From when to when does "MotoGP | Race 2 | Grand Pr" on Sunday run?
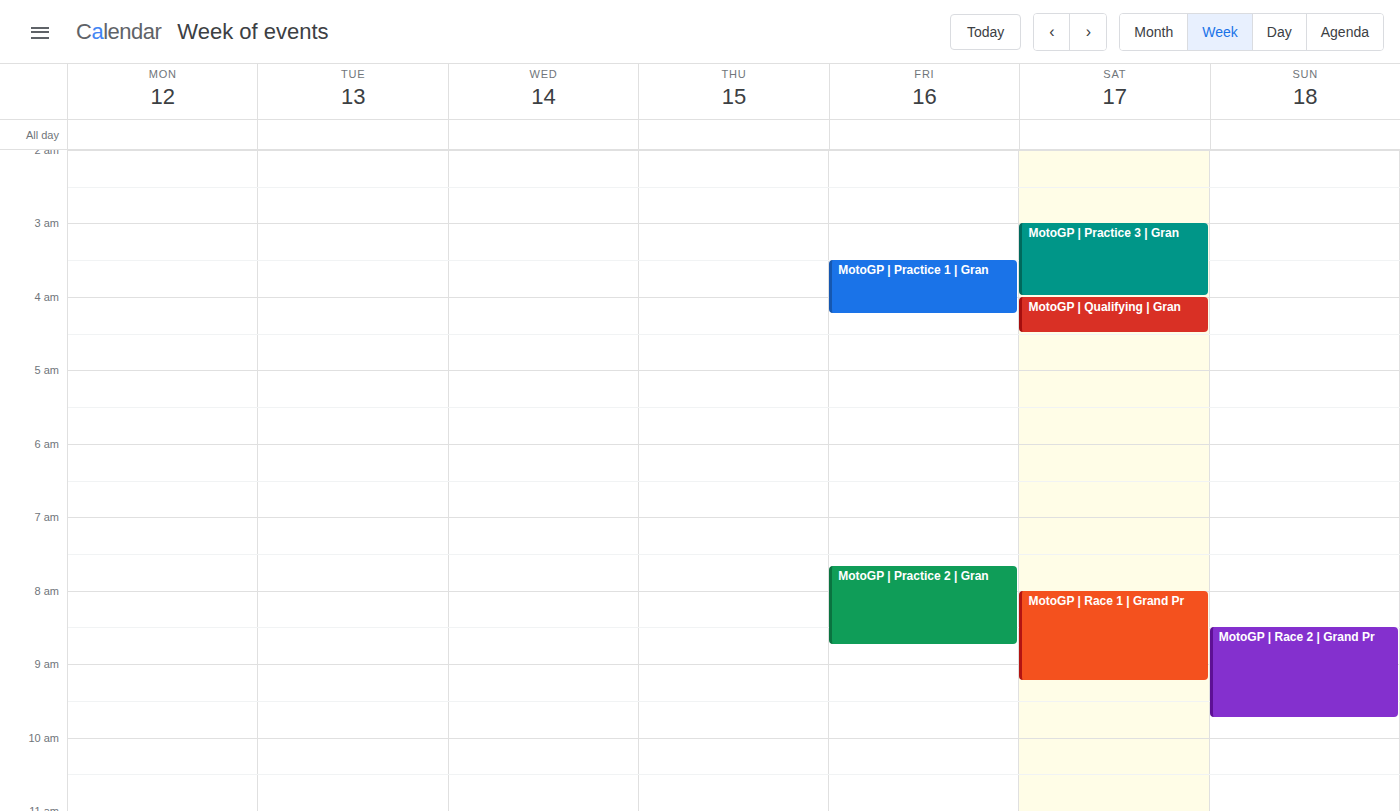
8:30 AM to 9:45 AM